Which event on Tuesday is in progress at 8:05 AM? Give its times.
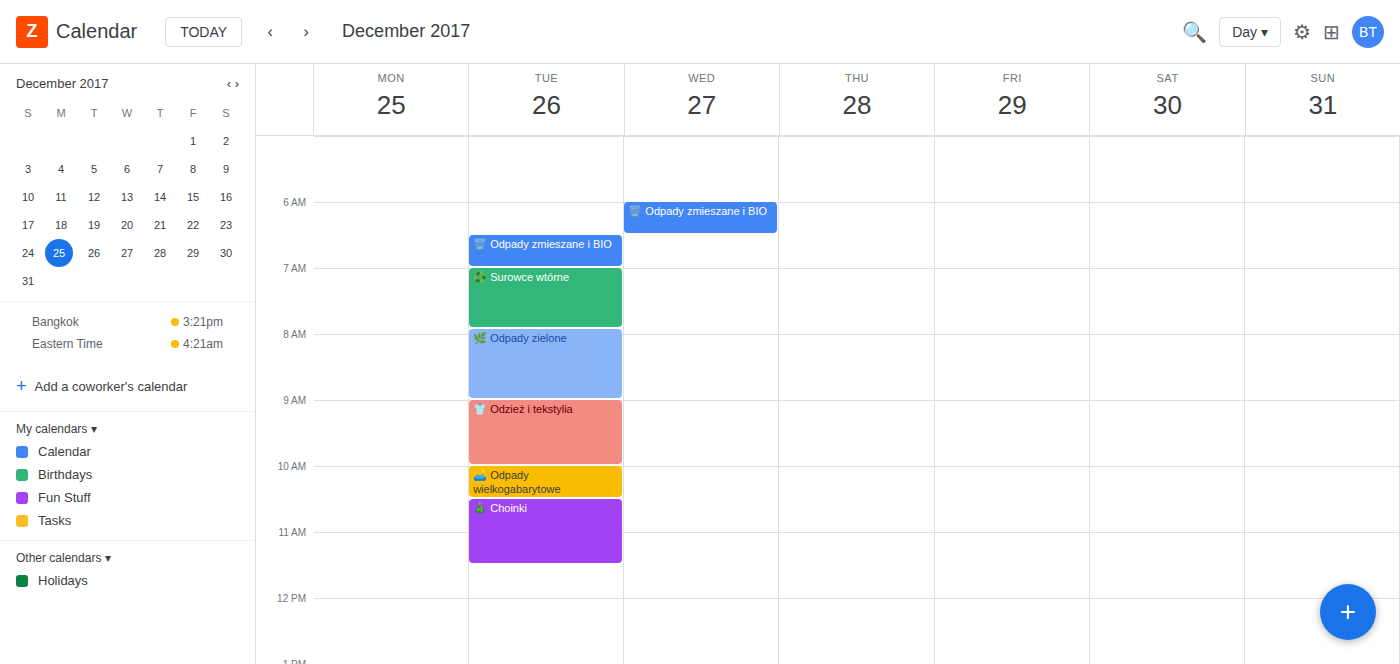
"🌿 Odpady zielone", 7:55 AM to 9:00 AM